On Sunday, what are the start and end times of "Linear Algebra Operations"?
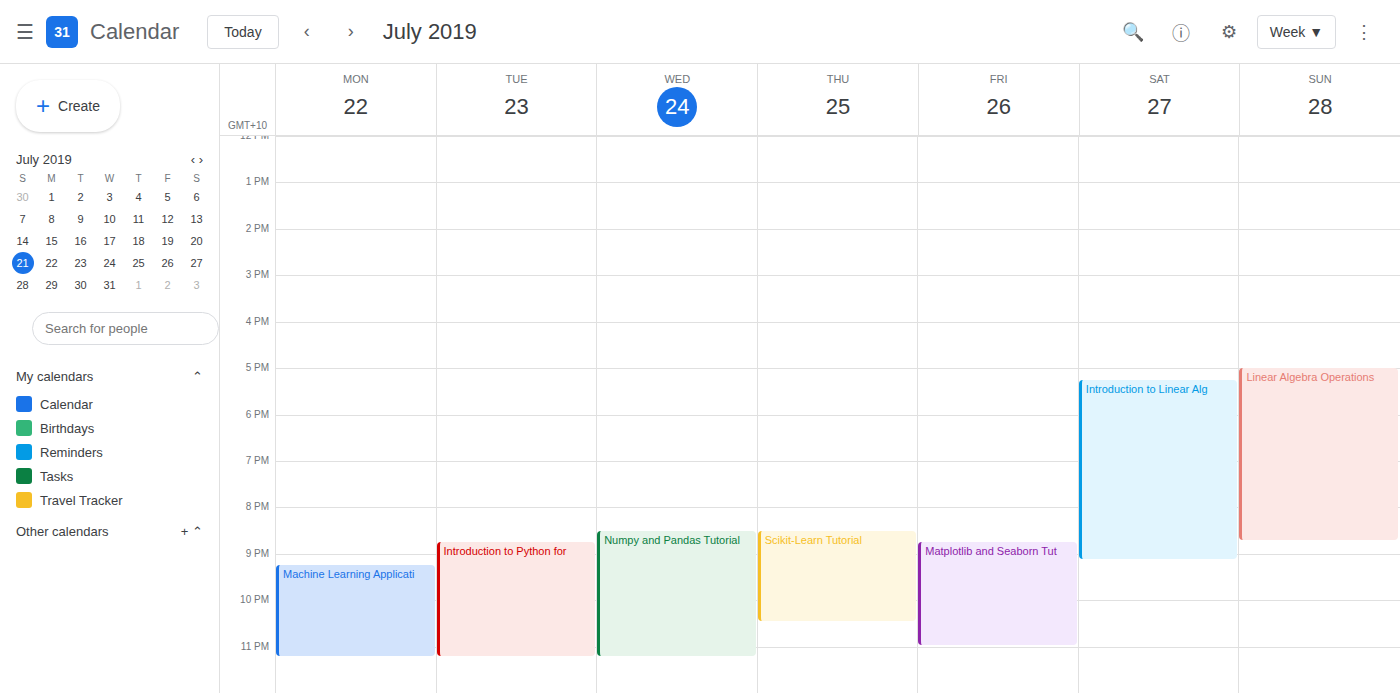
5:00 PM to 8:45 PM